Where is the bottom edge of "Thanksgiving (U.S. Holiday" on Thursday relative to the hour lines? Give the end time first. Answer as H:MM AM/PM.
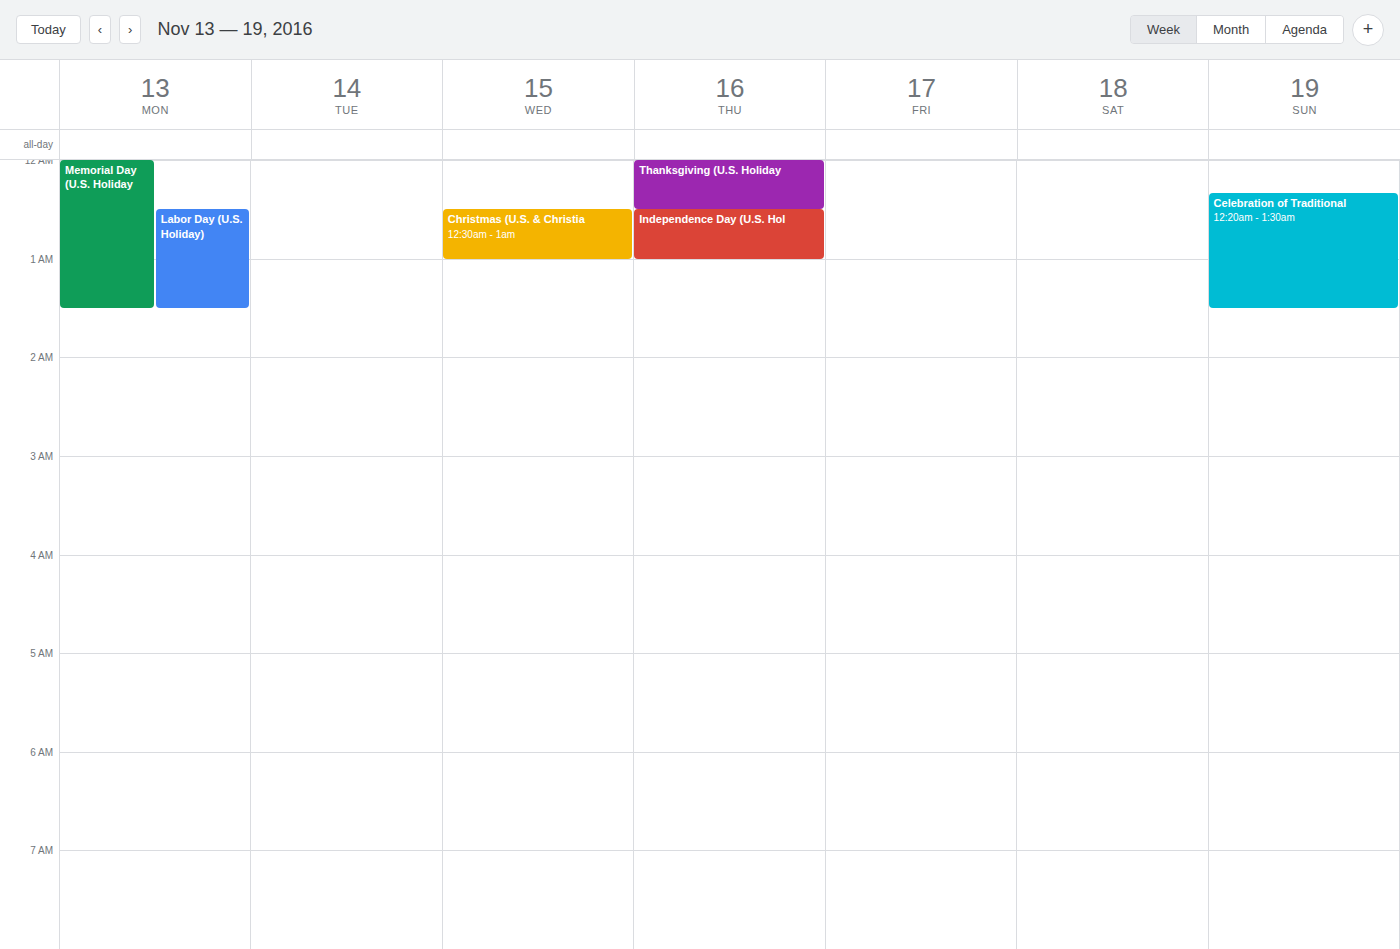
12:30 AM -- halfway between the 12 AM and 1 AM lines.